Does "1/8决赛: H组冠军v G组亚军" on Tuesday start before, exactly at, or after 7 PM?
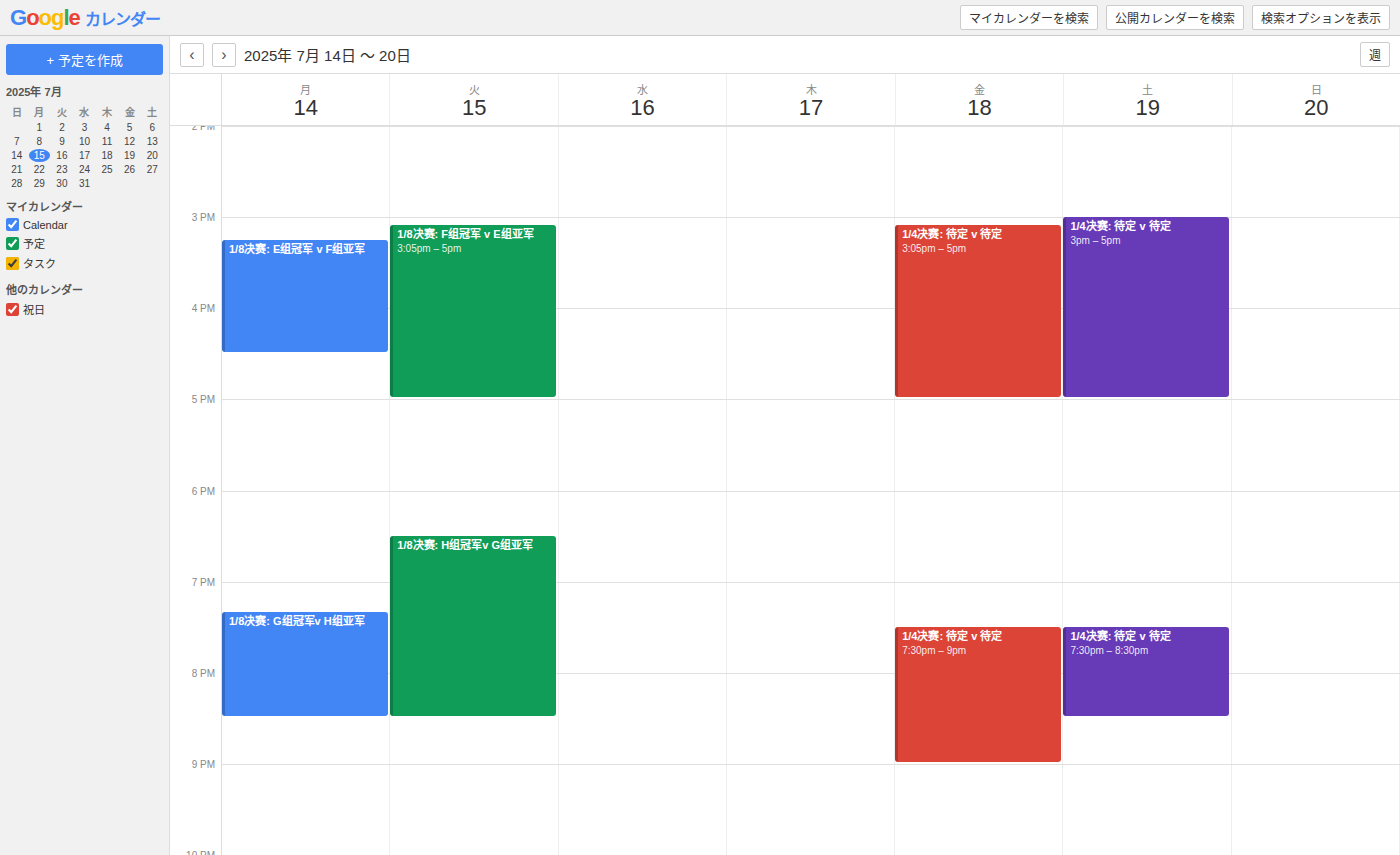
6:30 PM -- before 7 PM, 30 minutes above the 7 PM line.